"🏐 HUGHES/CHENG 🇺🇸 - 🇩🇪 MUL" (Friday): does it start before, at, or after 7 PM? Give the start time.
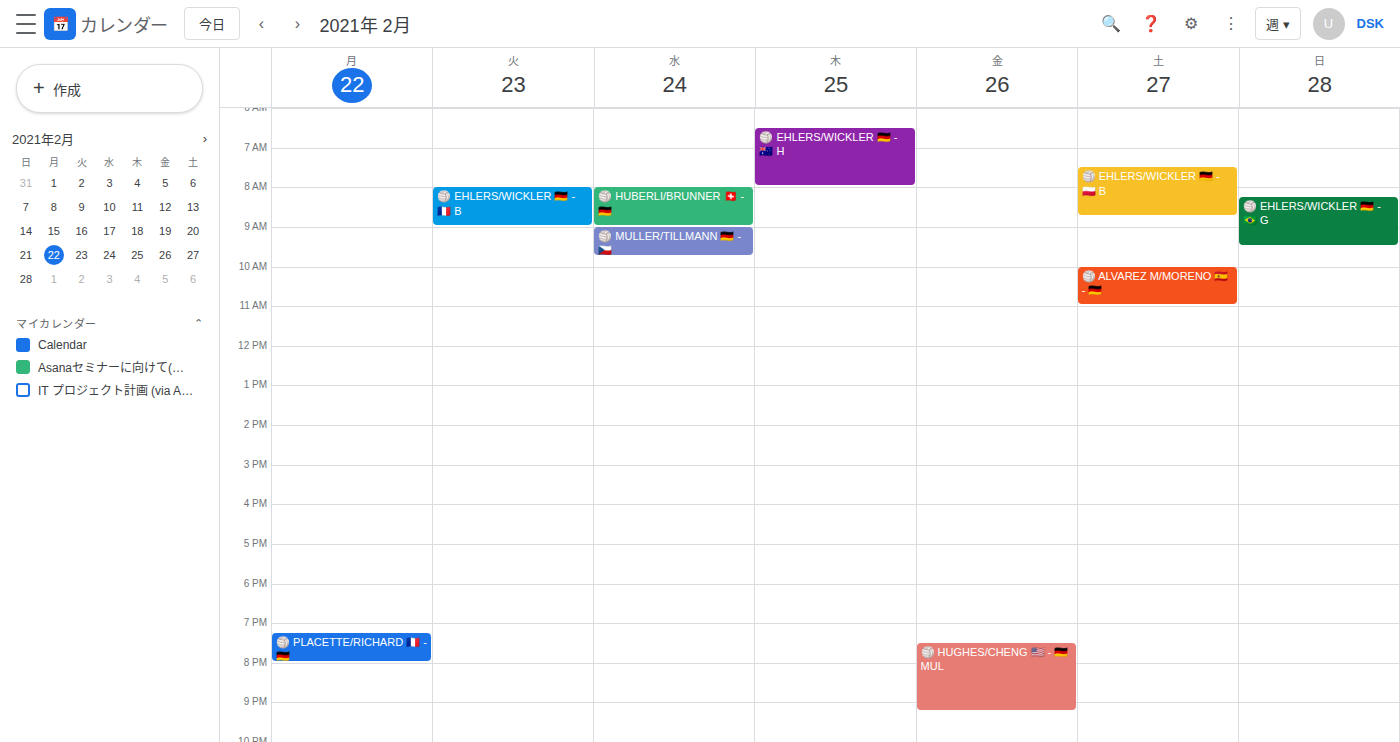
7:30 PM -- after 7 PM, 30 minutes below the 7 PM line.